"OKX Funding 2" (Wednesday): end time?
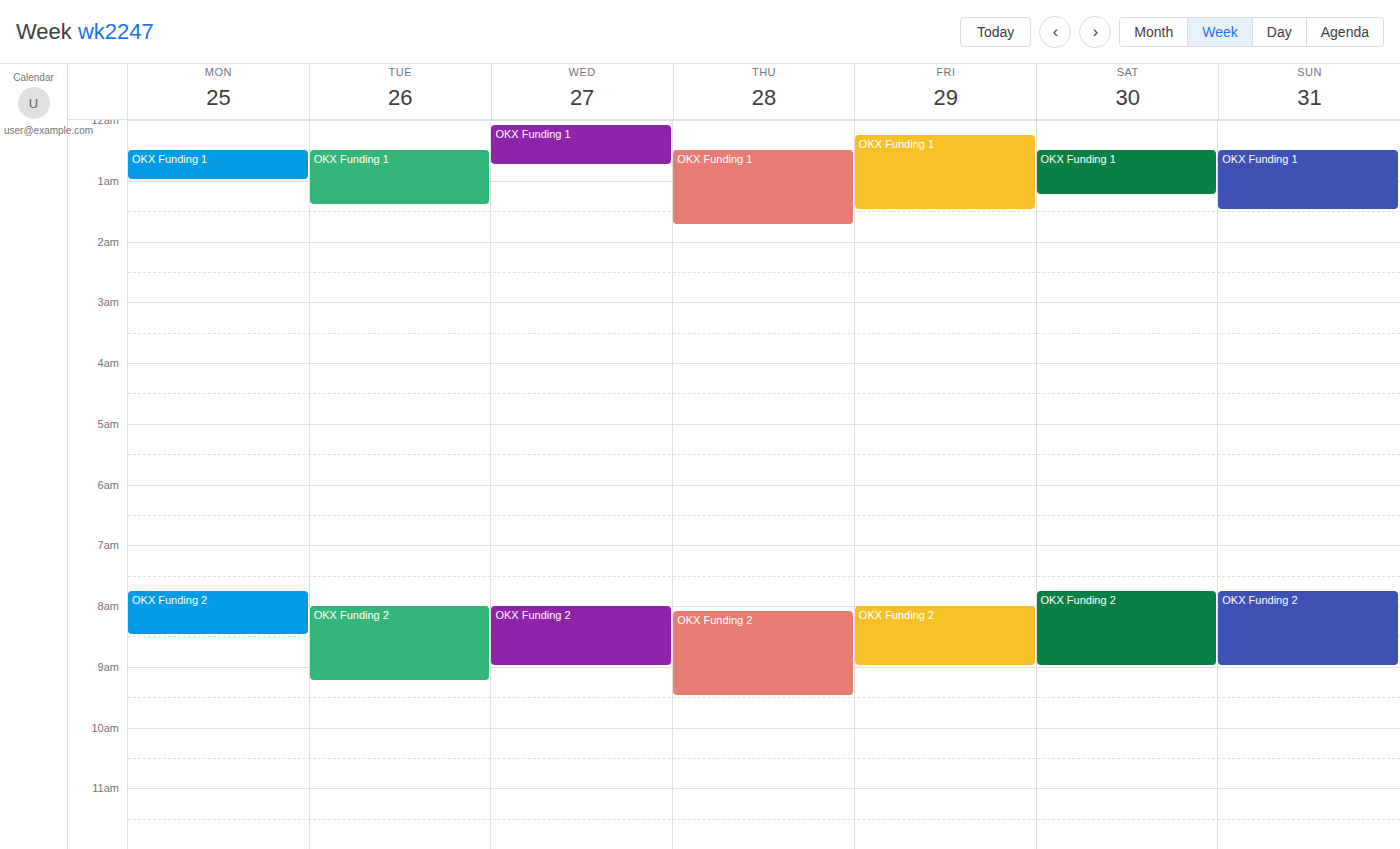
9:00 AM